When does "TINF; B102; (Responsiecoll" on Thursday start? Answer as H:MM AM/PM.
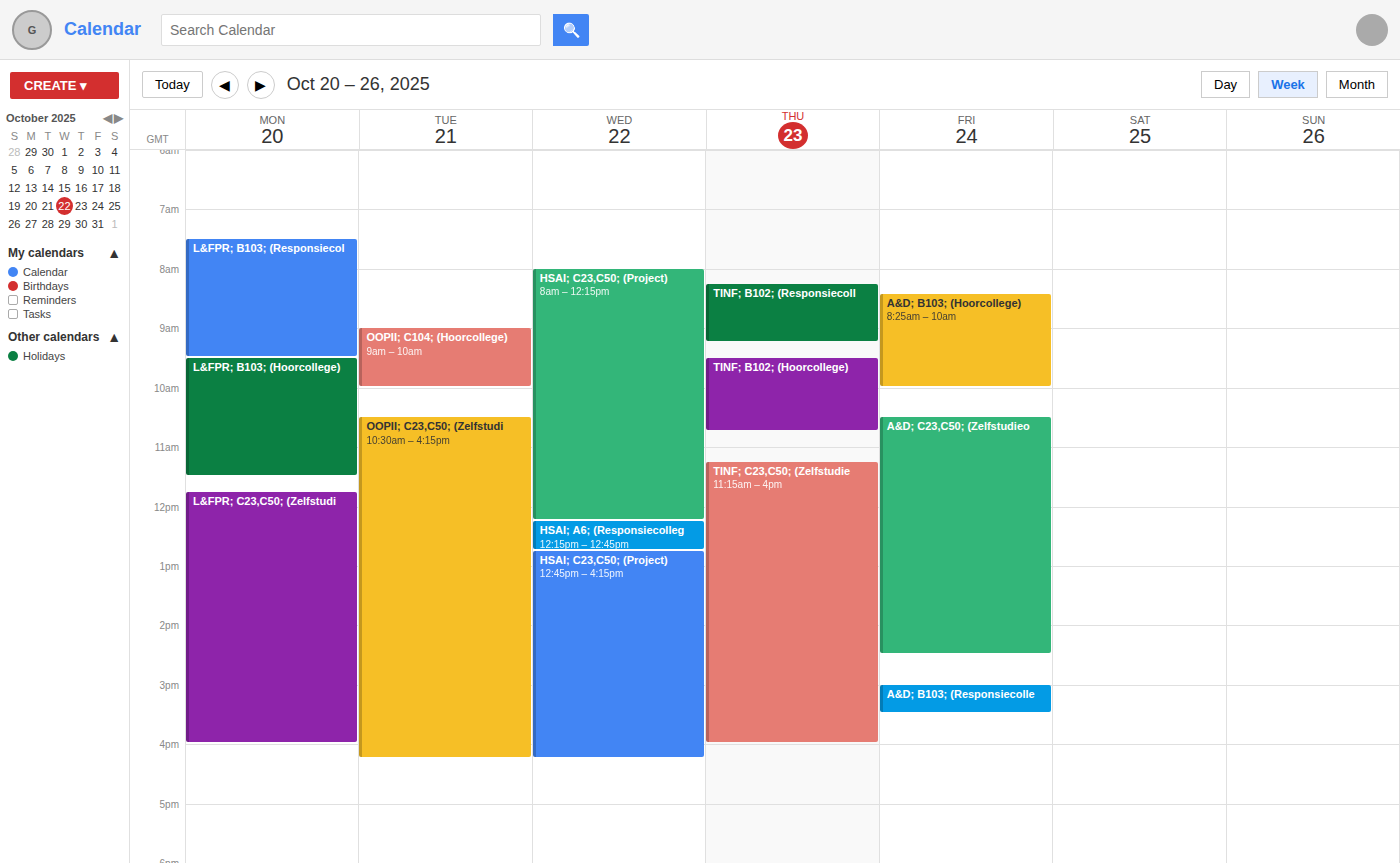
8:15 AM